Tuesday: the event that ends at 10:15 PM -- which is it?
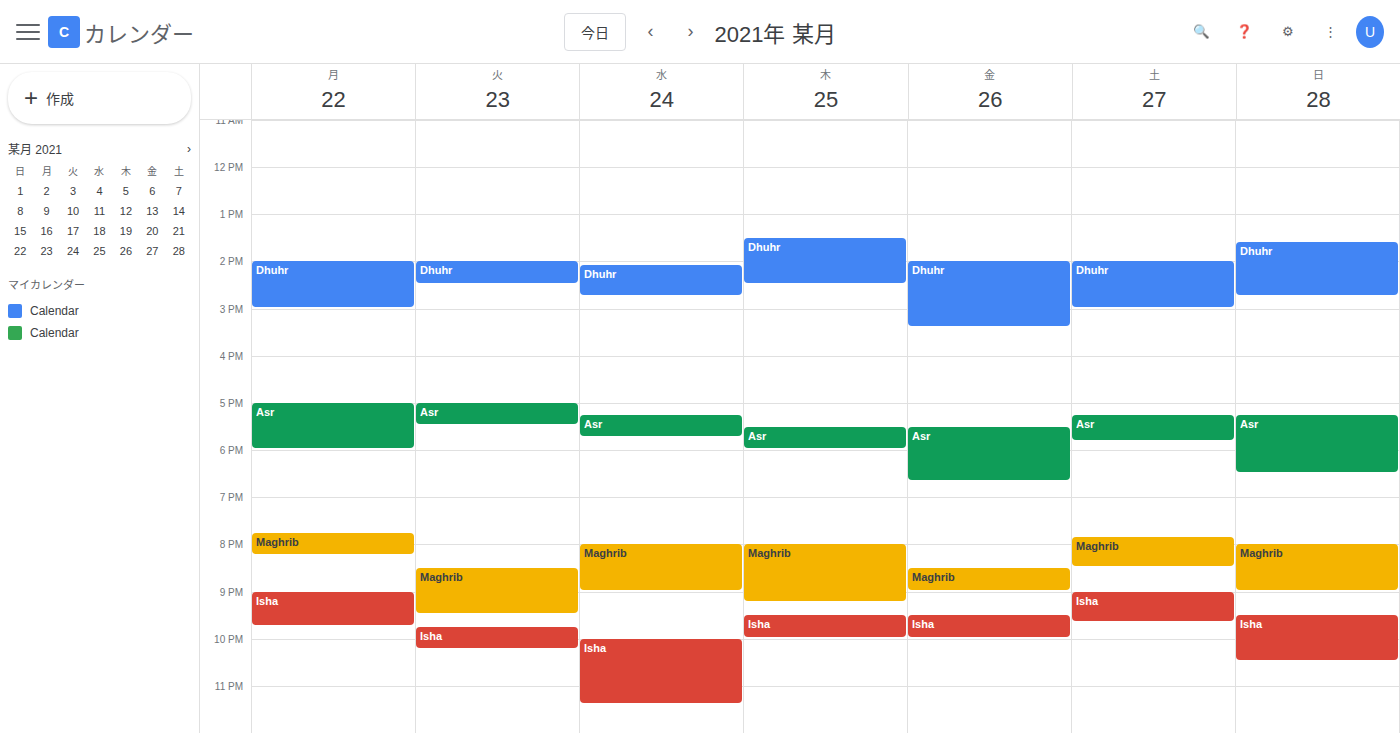
"Isha"